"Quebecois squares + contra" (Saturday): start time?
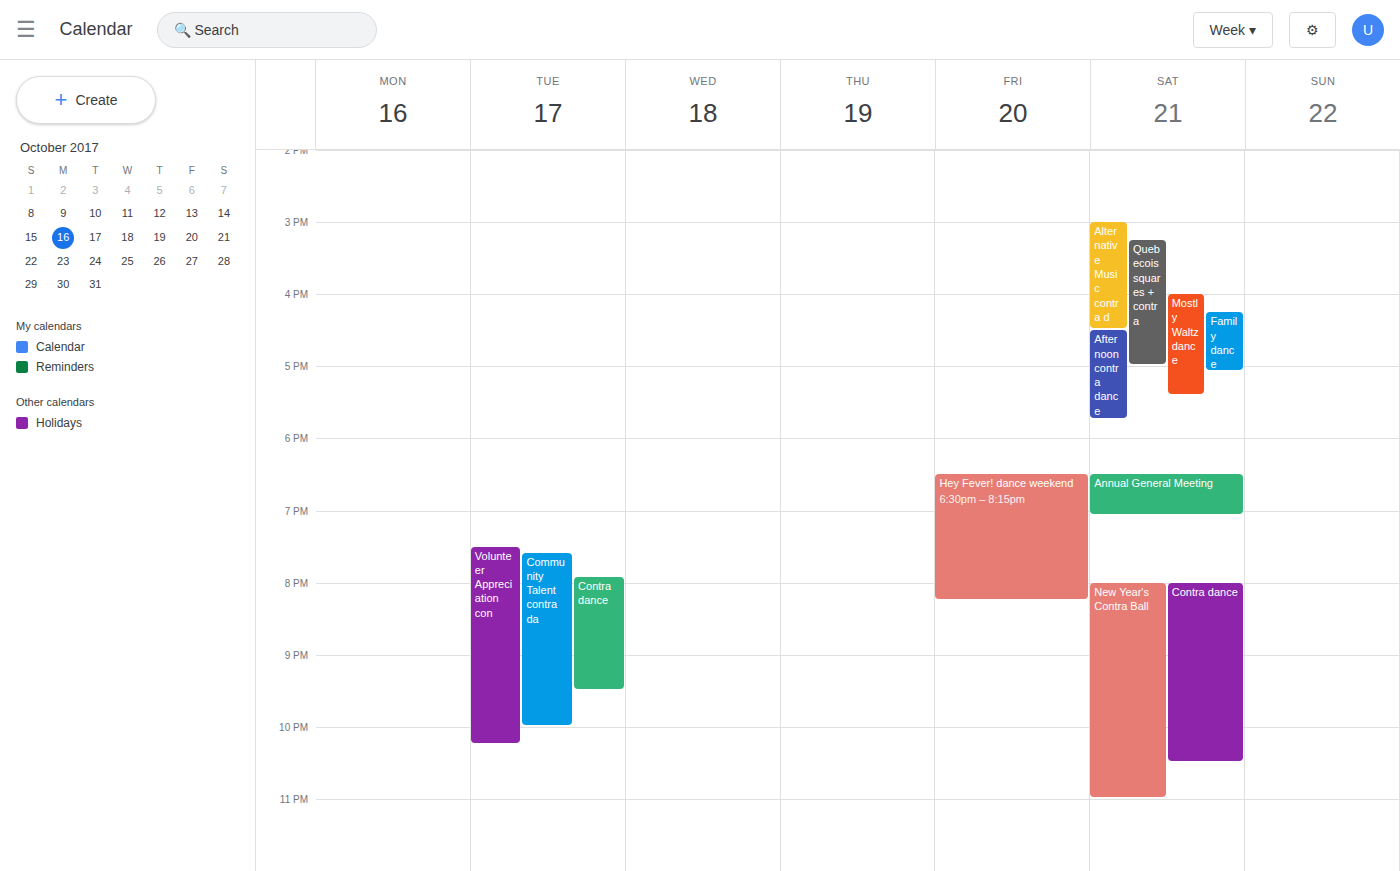
15:15